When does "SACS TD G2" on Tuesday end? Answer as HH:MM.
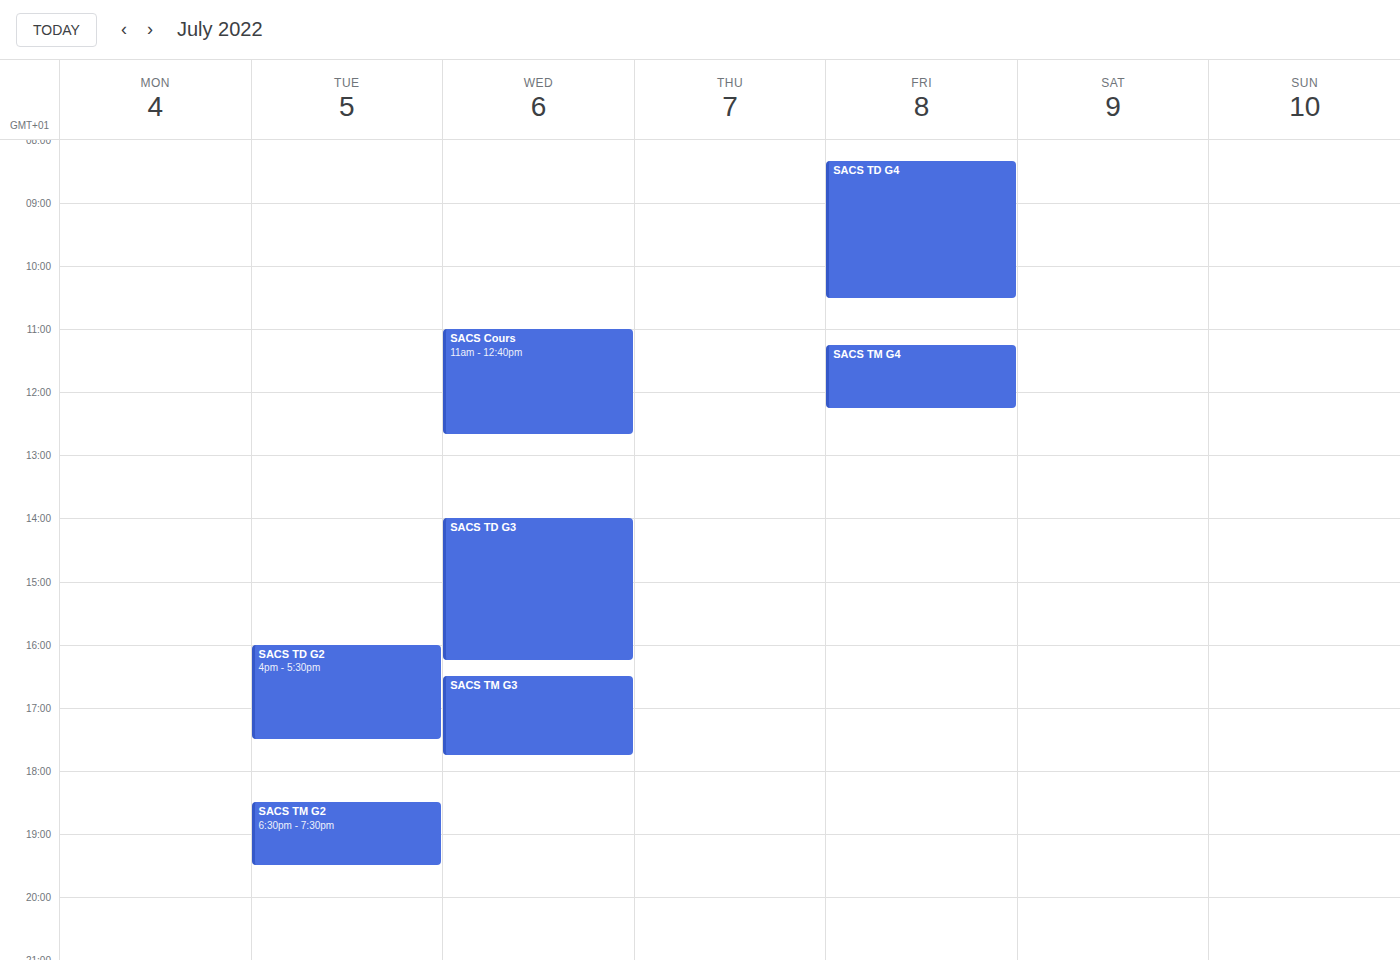
17:30